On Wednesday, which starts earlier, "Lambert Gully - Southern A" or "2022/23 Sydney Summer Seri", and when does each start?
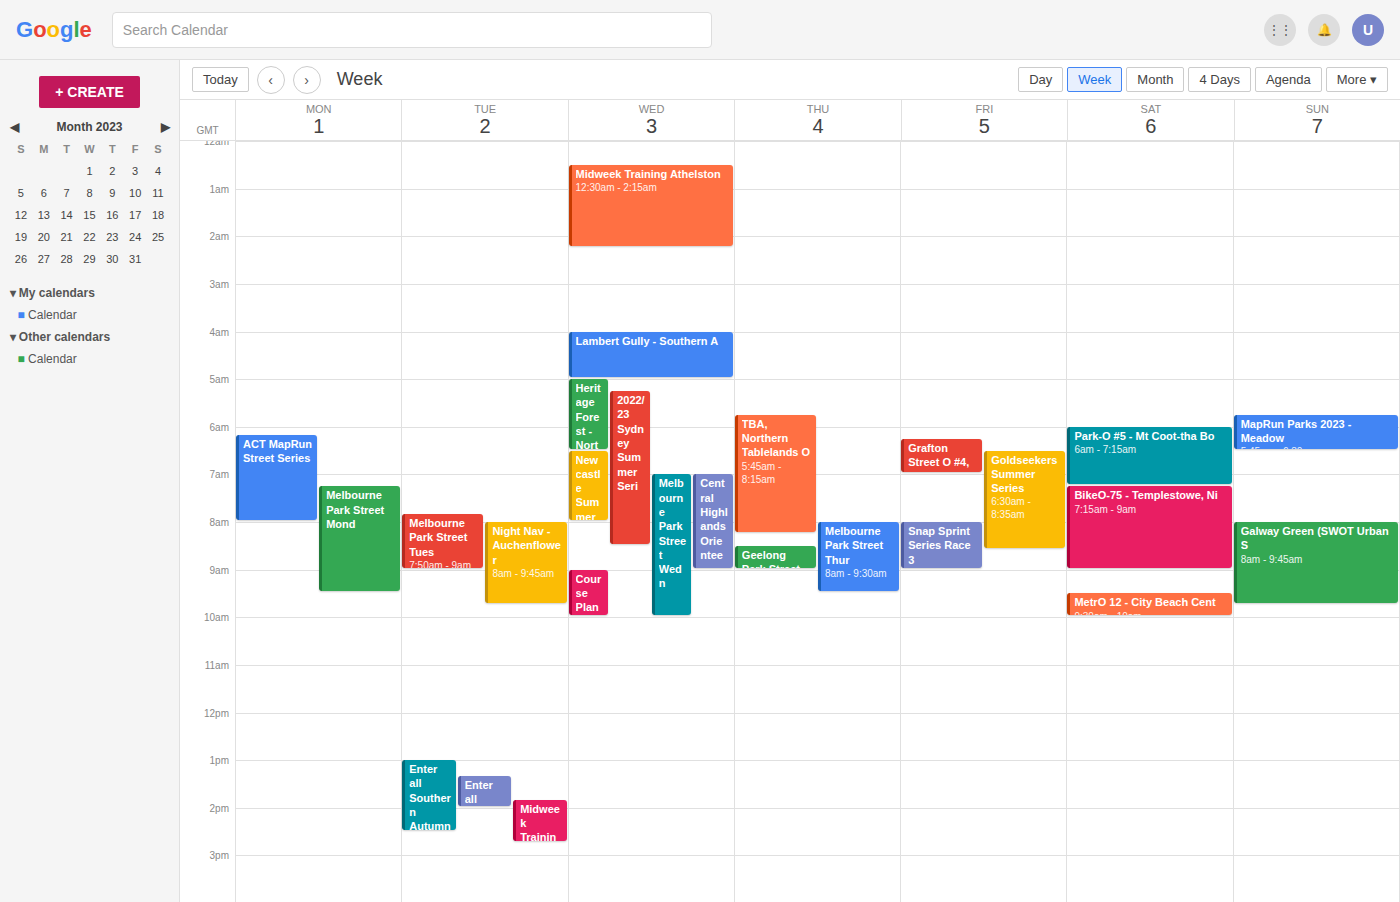
"Lambert Gully - Southern A" 4:00 AM; "2022/23 Sydney Summer Seri" 5:15 AM.